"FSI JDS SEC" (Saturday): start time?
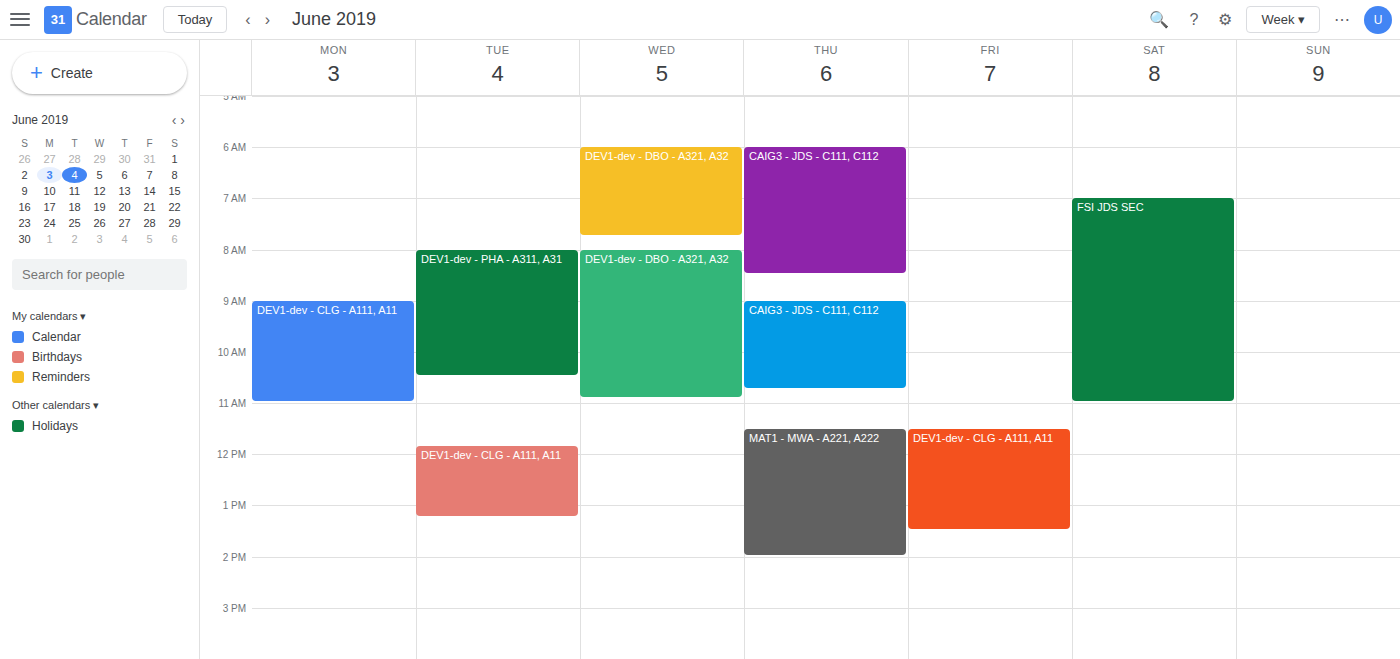
7:00 AM